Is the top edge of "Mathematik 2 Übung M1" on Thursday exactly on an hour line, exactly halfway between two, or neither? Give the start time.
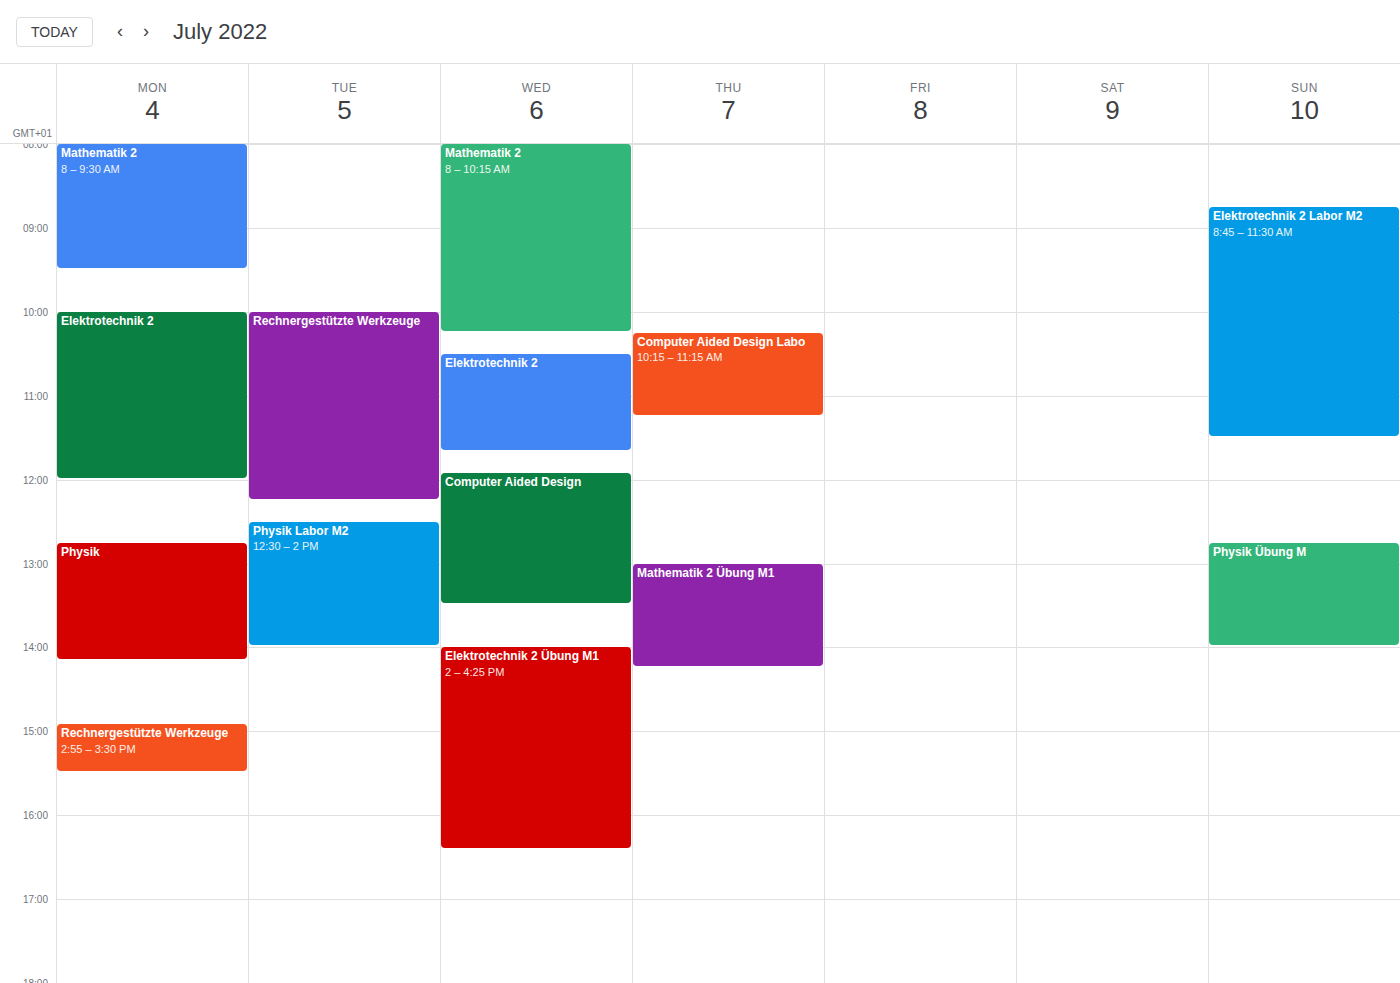
1:00 PM -- exactly on the 1 PM line.